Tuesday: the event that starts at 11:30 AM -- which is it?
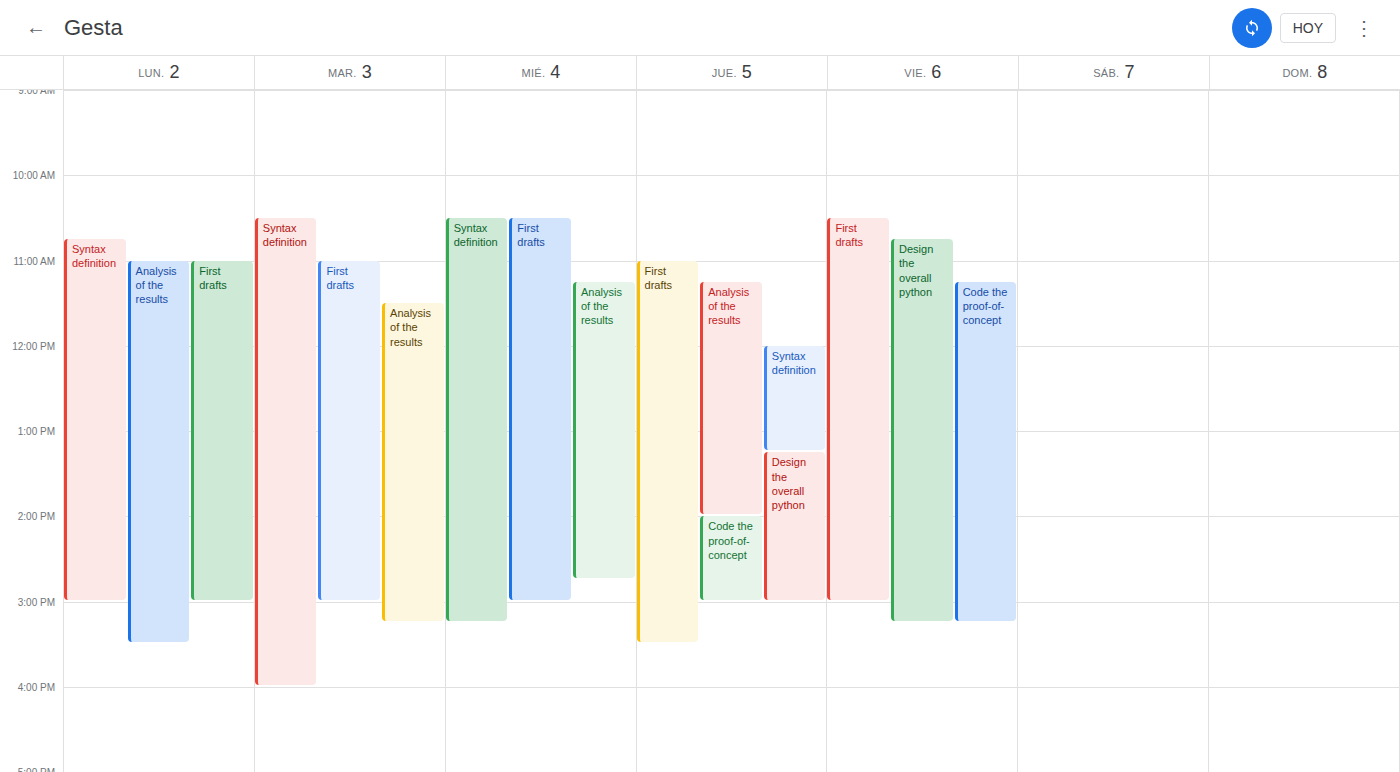
"Analysis of the results"